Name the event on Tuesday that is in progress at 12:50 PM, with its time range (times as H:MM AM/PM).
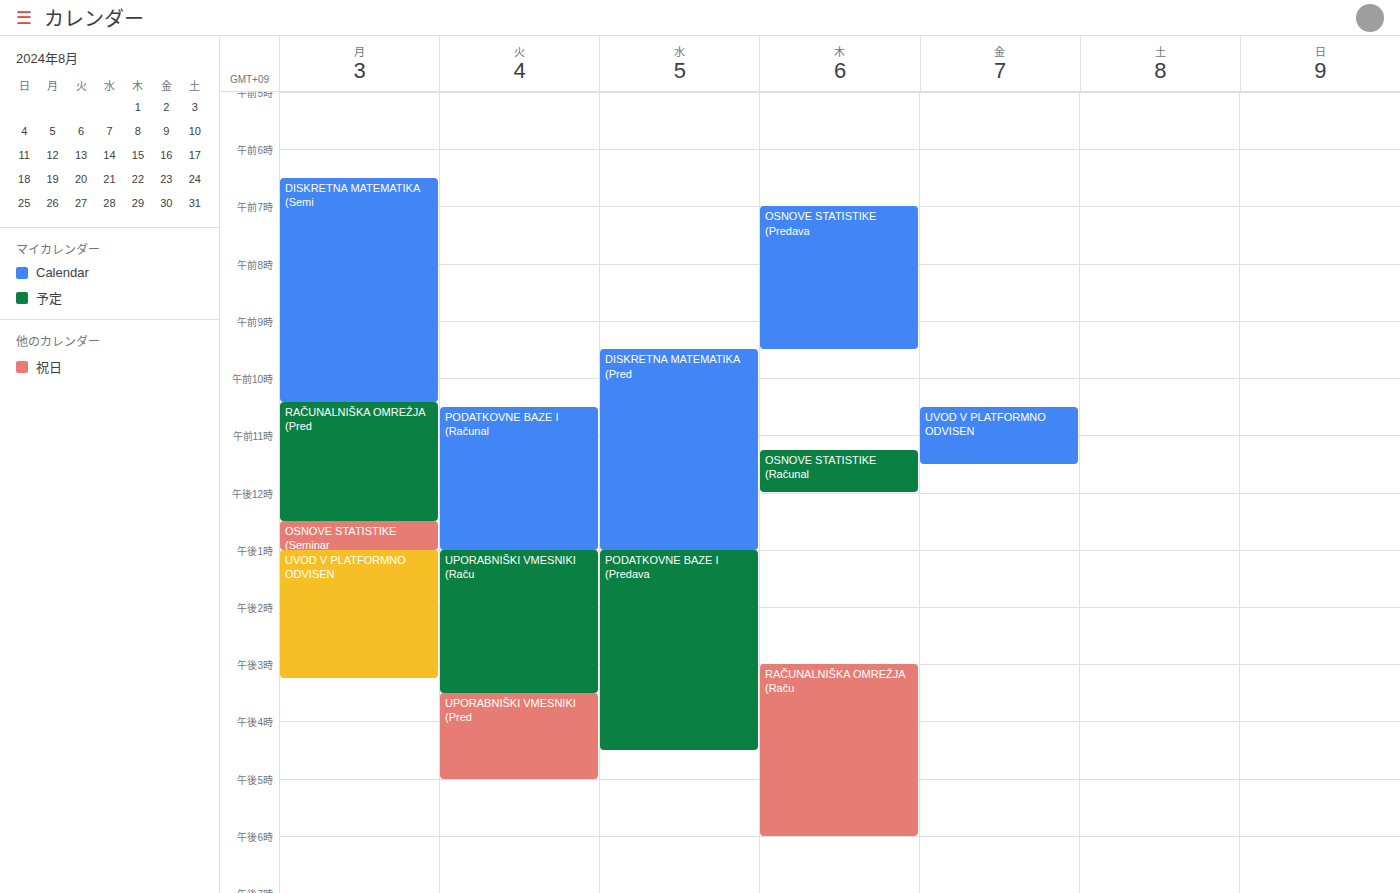
"PODATKOVNE BAZE I (Računal", 10:30 AM to 1:00 PM